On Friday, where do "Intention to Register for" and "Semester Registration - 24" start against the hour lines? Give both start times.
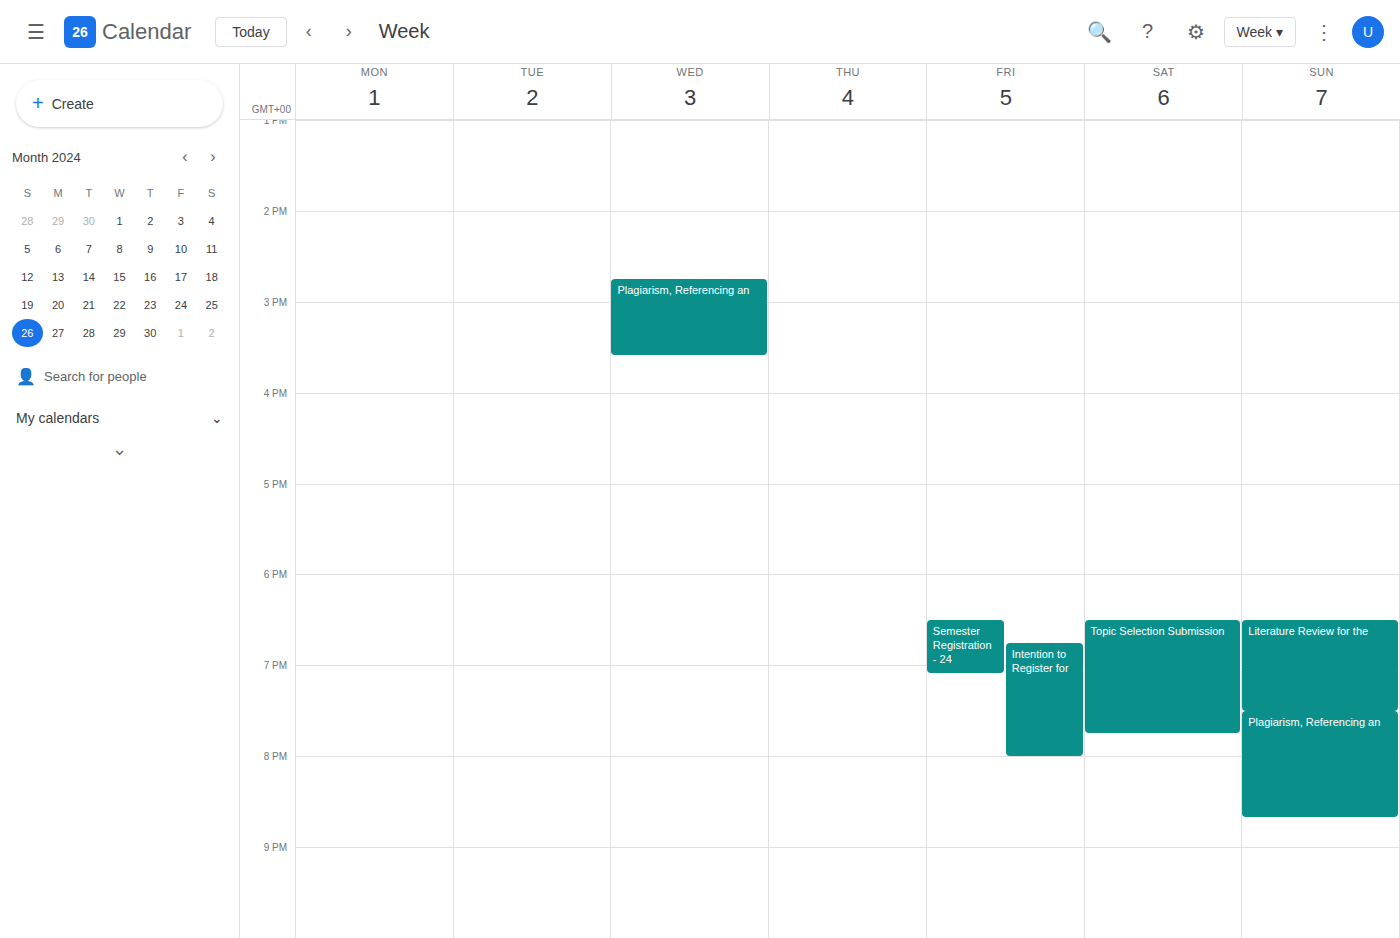
"Intention to Register for": 6:45 PM, neither: three quarters of the way from the 6 PM line to the 7 PM line. "Semester Registration - 24": 6:30 PM, halfway between the 6 PM and 7 PM lines.